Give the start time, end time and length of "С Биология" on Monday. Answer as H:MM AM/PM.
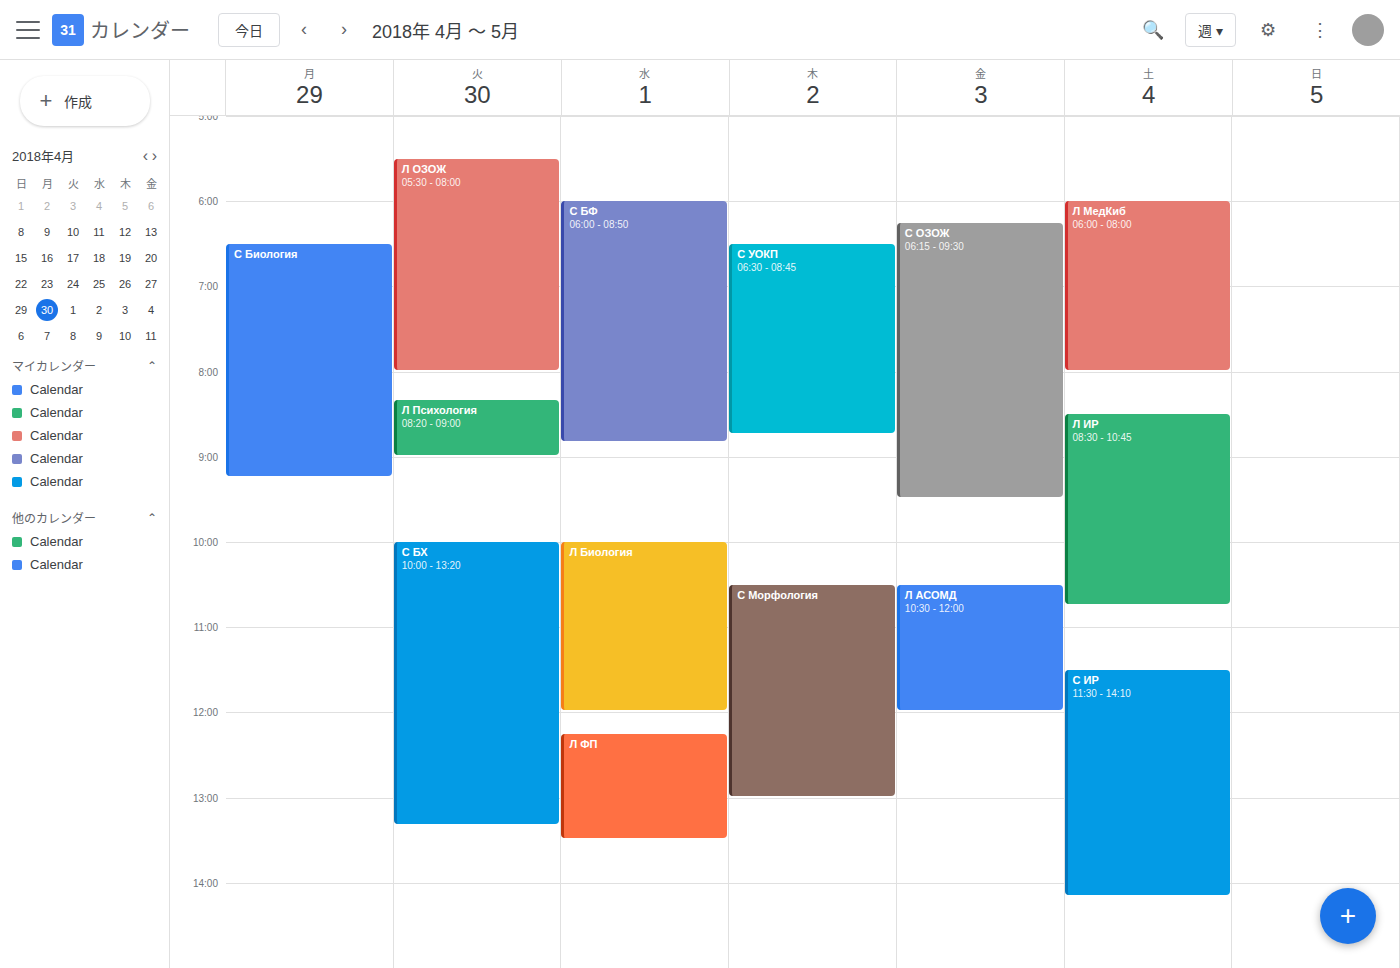
6:30 AM to 9:15 AM, 2 hours 45 minutes